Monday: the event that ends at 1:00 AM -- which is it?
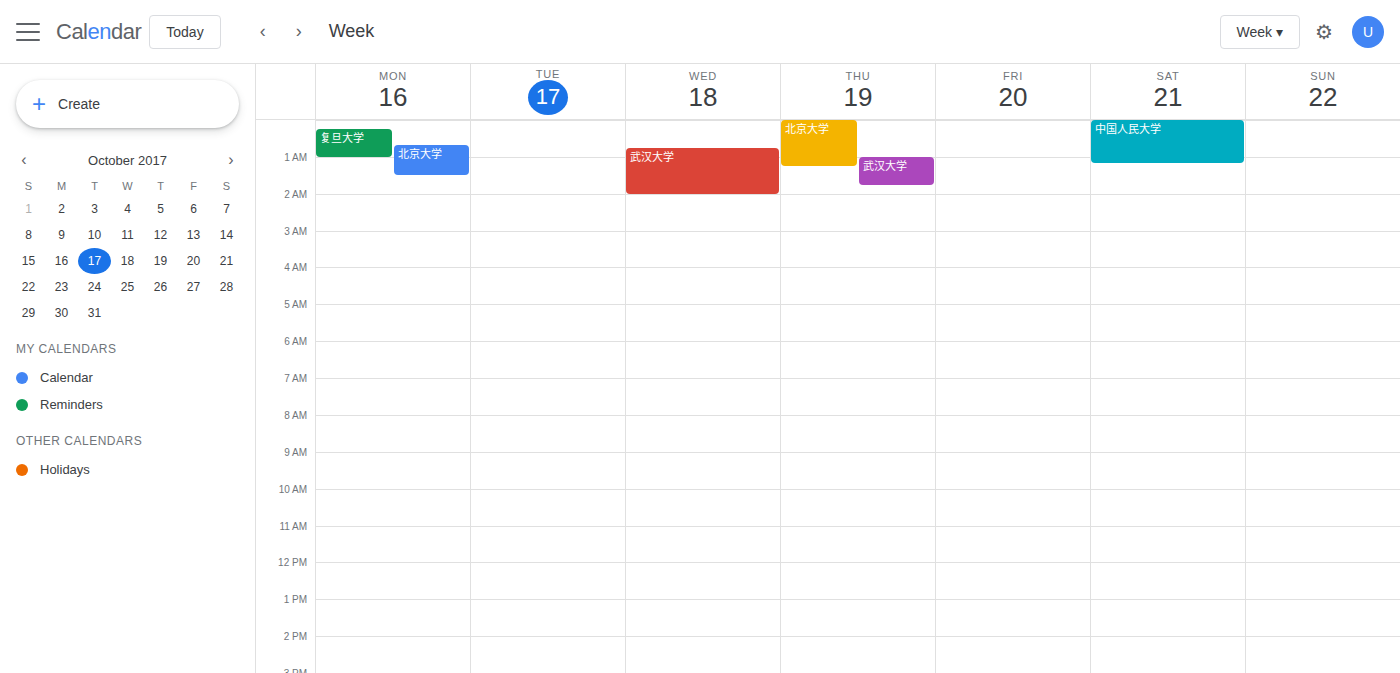
"复旦大学"